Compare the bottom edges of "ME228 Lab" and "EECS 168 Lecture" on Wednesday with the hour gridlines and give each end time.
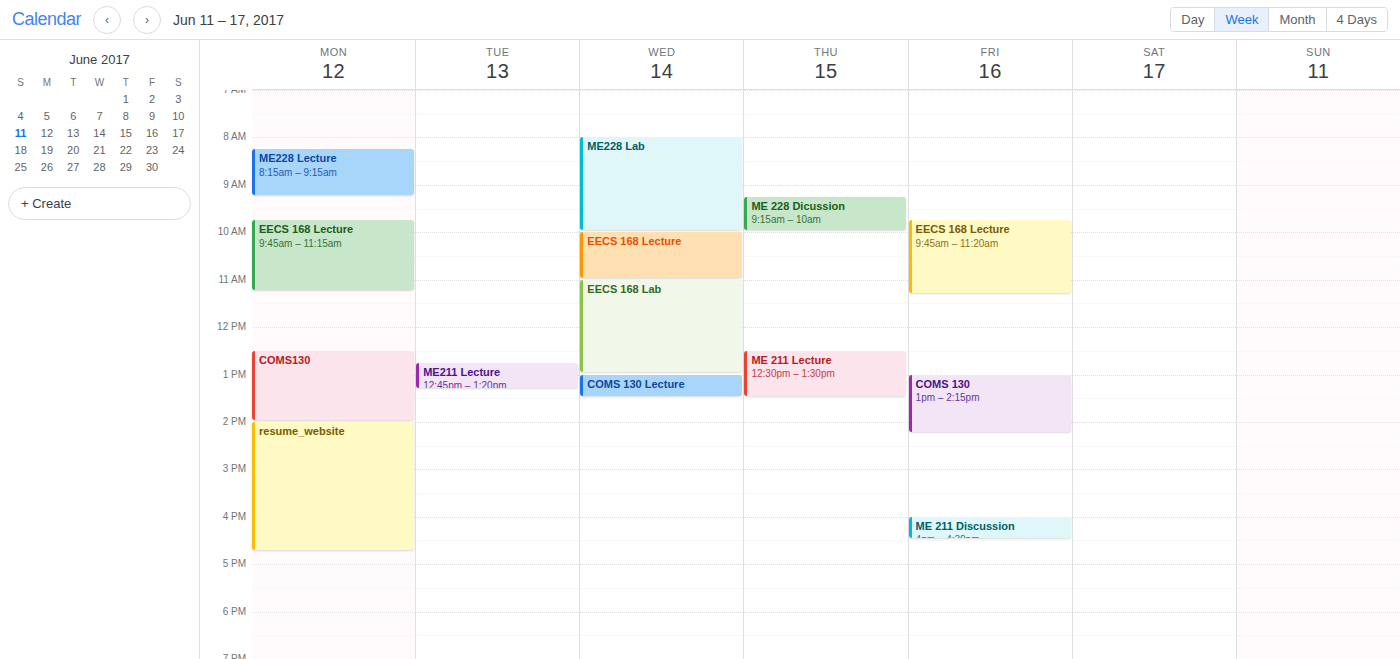
"ME228 Lab": 10:00 AM, exactly on the 10 AM line. "EECS 168 Lecture": 11:00 AM, exactly on the 11 AM line.